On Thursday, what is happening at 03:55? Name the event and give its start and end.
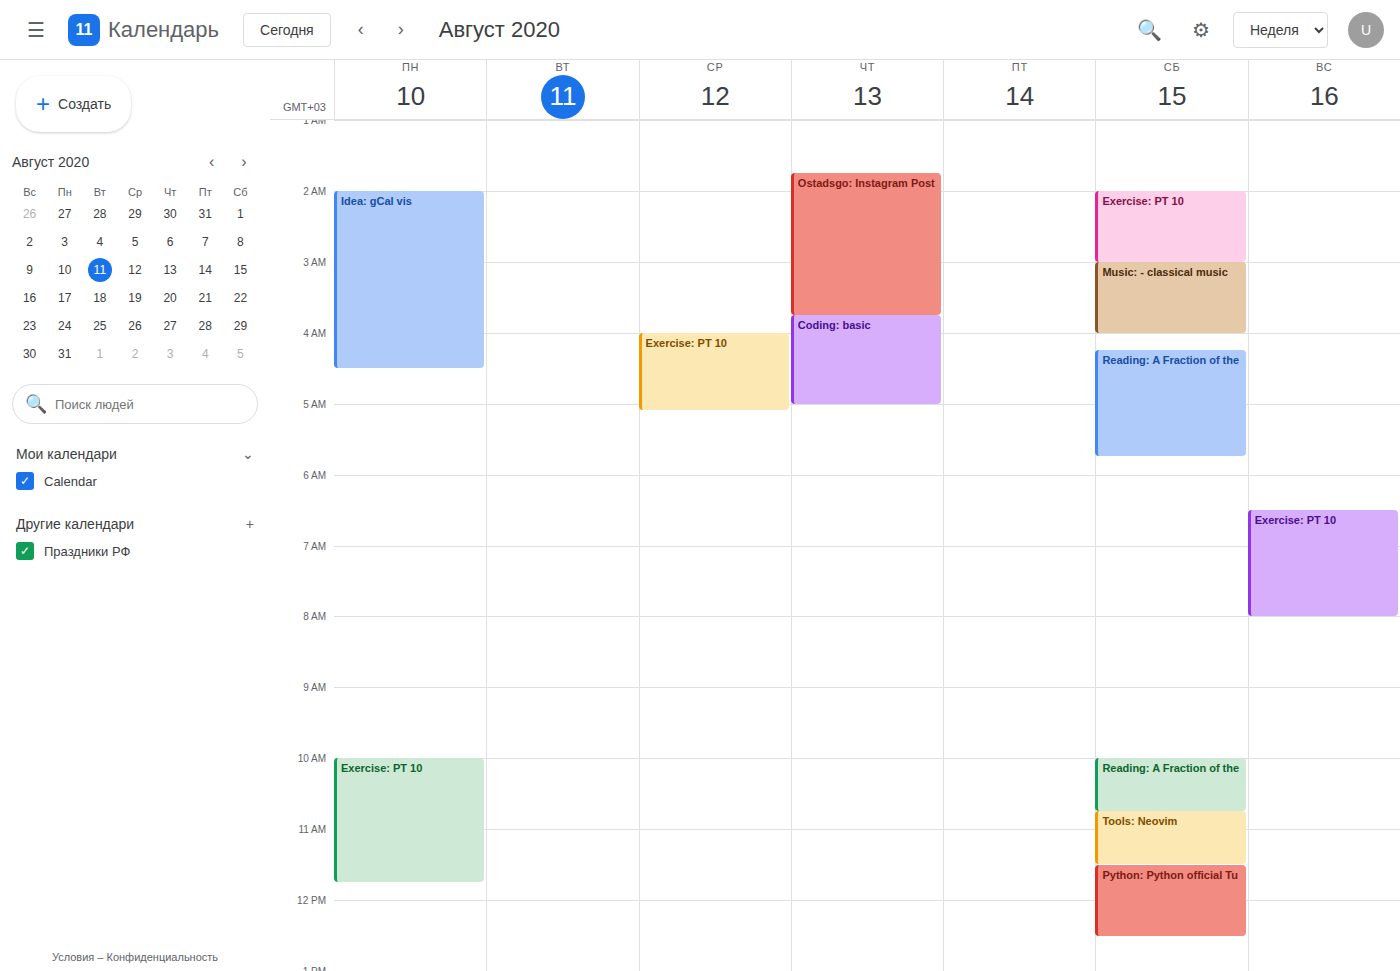
"Coding: basic", 03:45 to 05:00